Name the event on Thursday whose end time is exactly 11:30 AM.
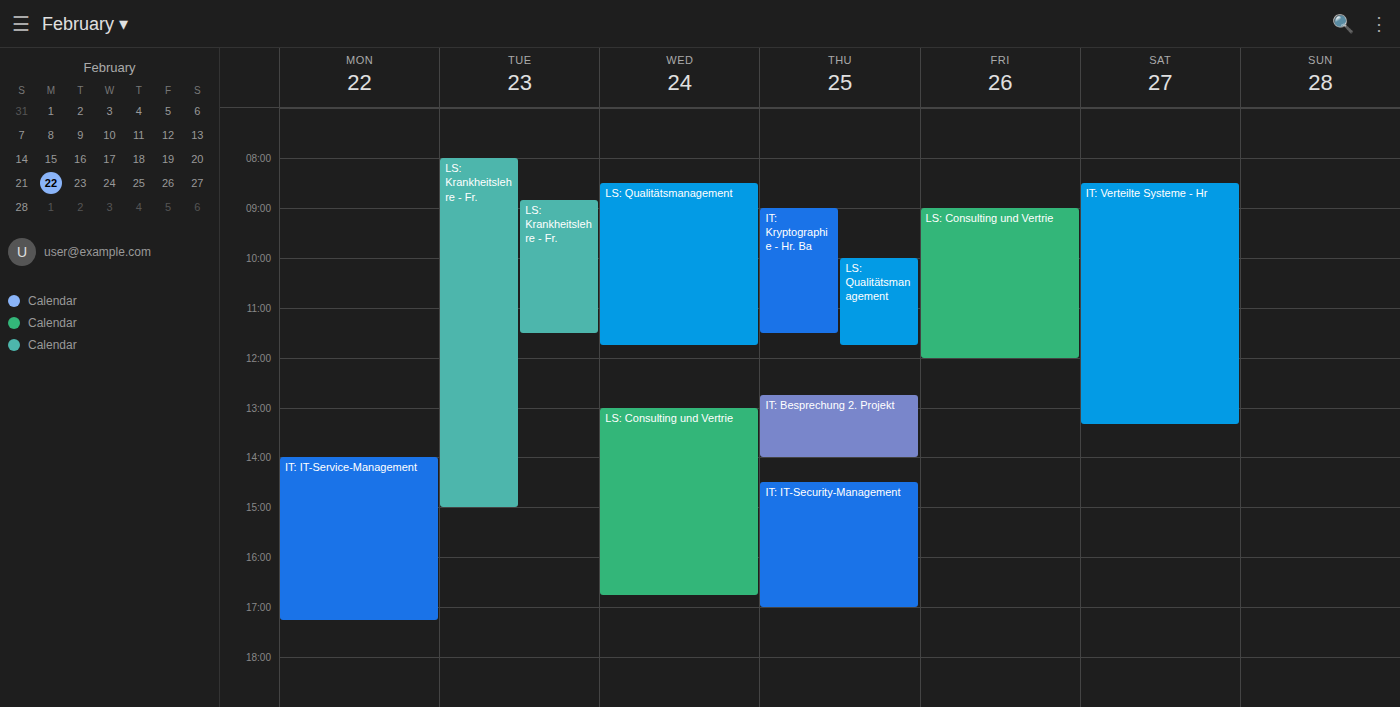
"IT: Kryptographie - Hr. Ba"